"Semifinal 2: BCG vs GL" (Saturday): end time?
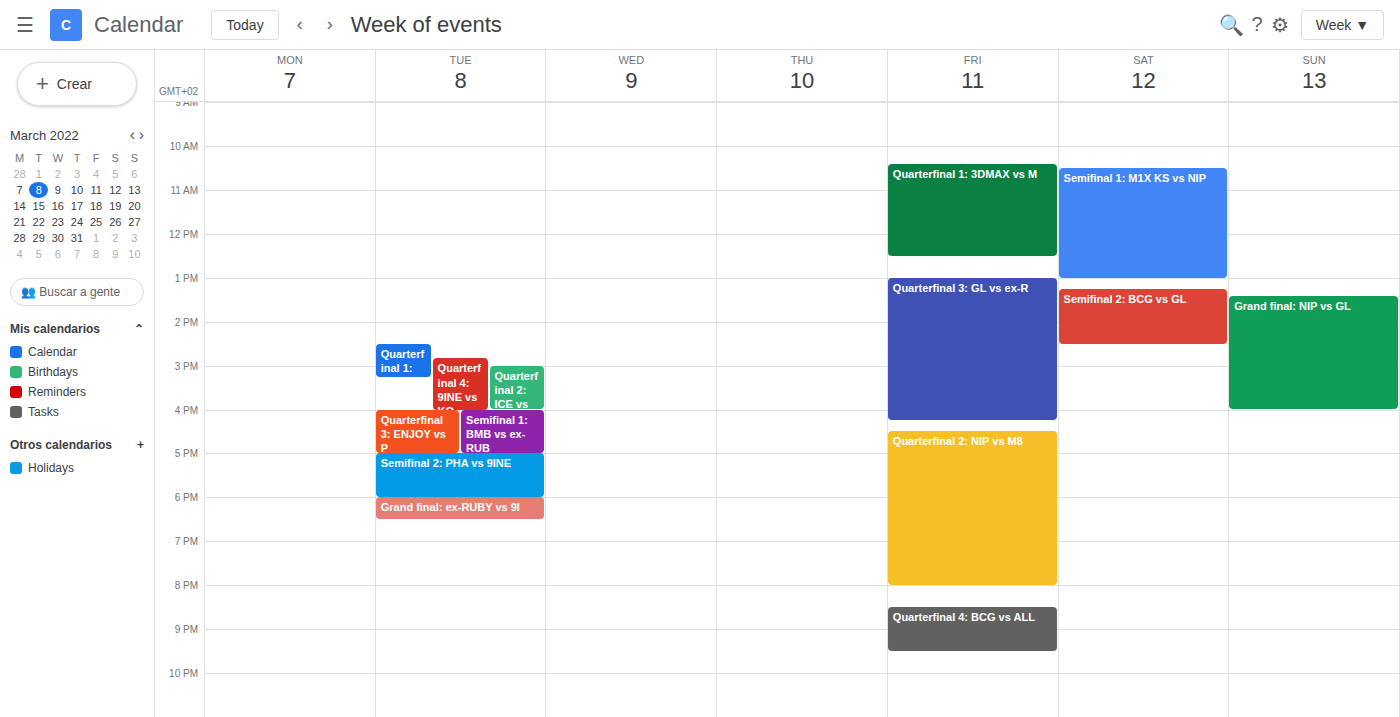
2:30 PM